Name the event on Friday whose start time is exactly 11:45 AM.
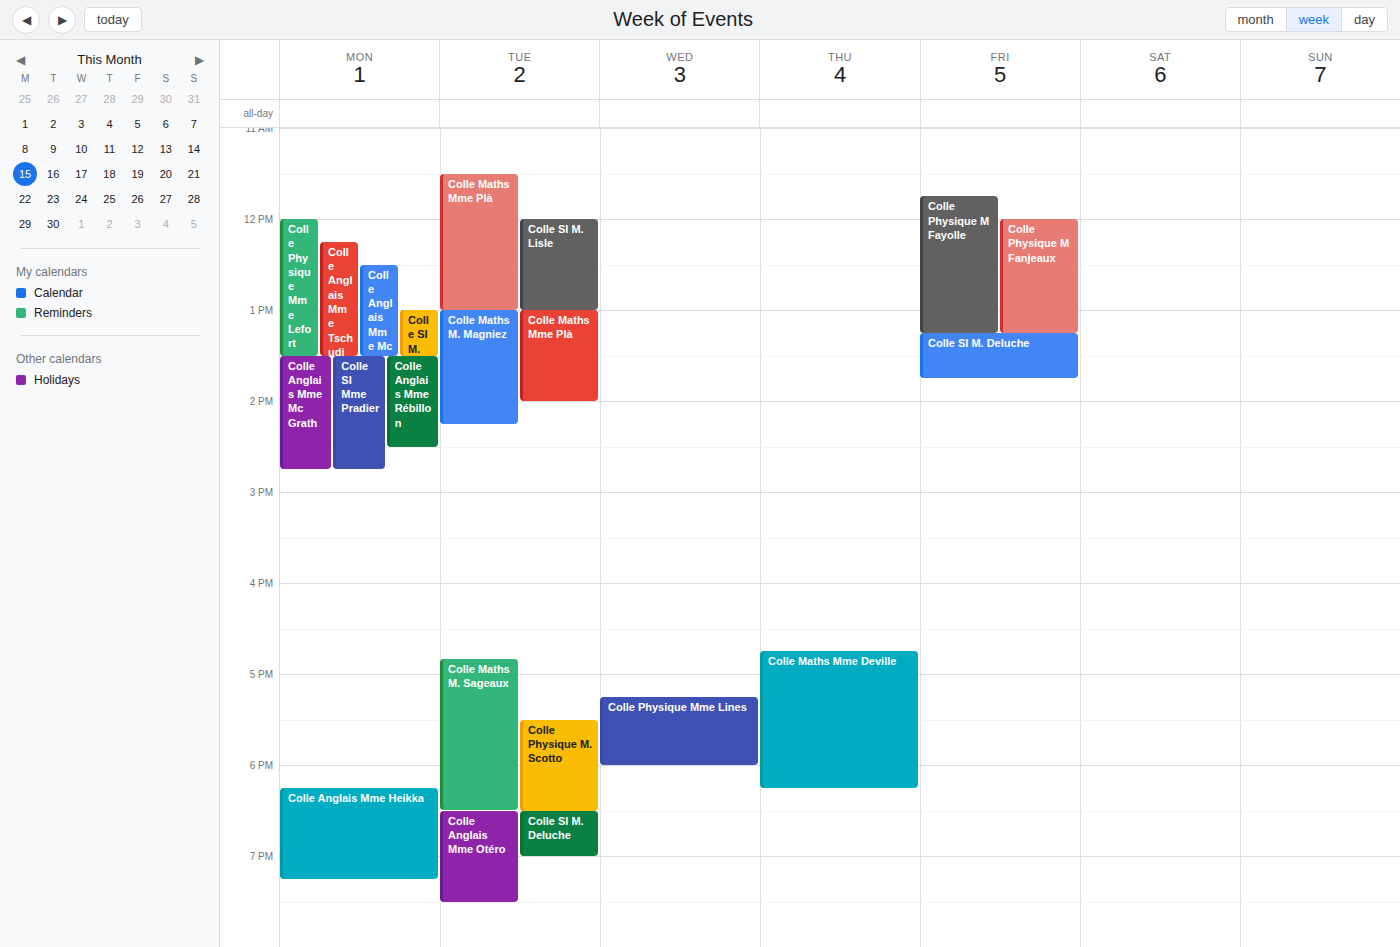
"Colle Physique M Fayolle"